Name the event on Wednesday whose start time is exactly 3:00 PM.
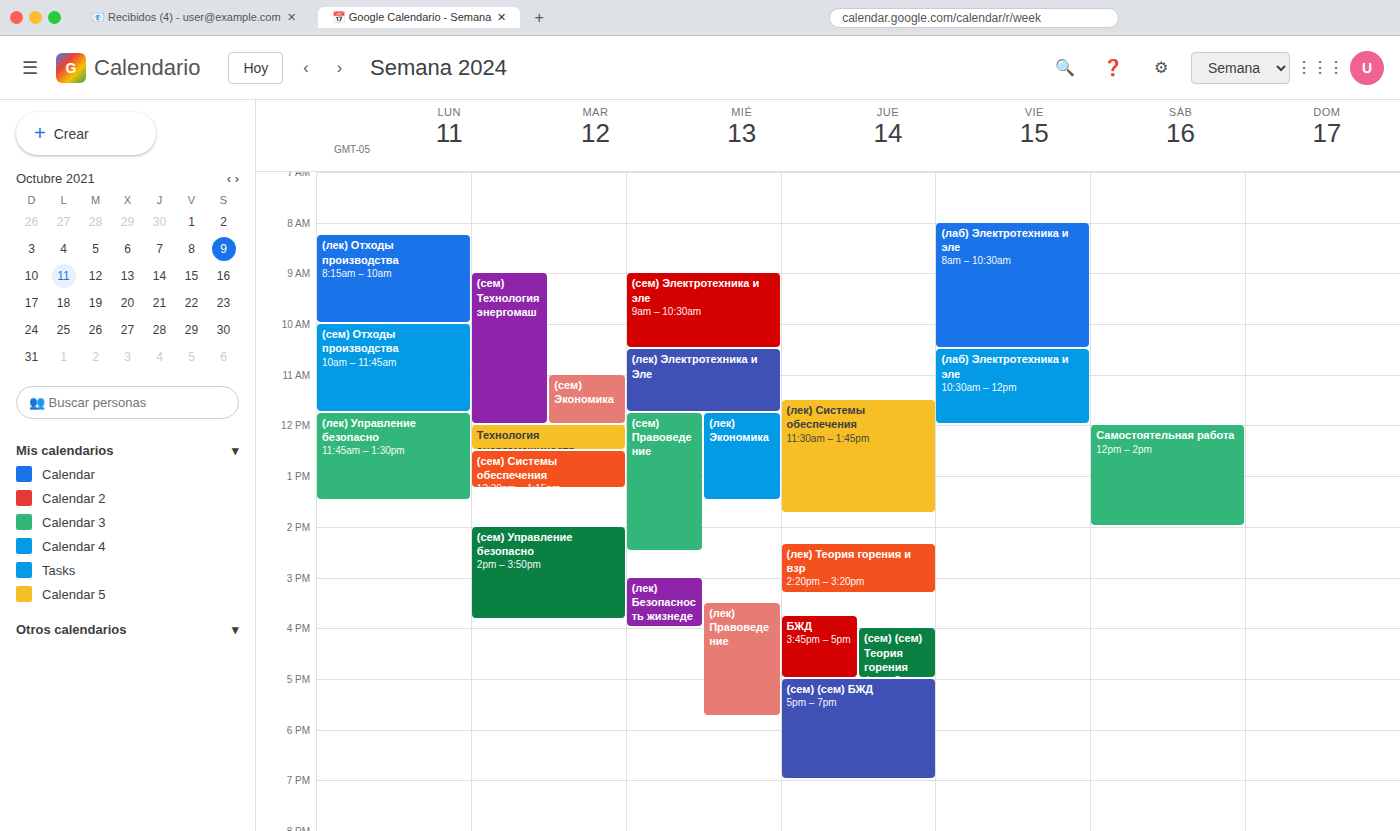
"(лек) Безопасность жизнеде"